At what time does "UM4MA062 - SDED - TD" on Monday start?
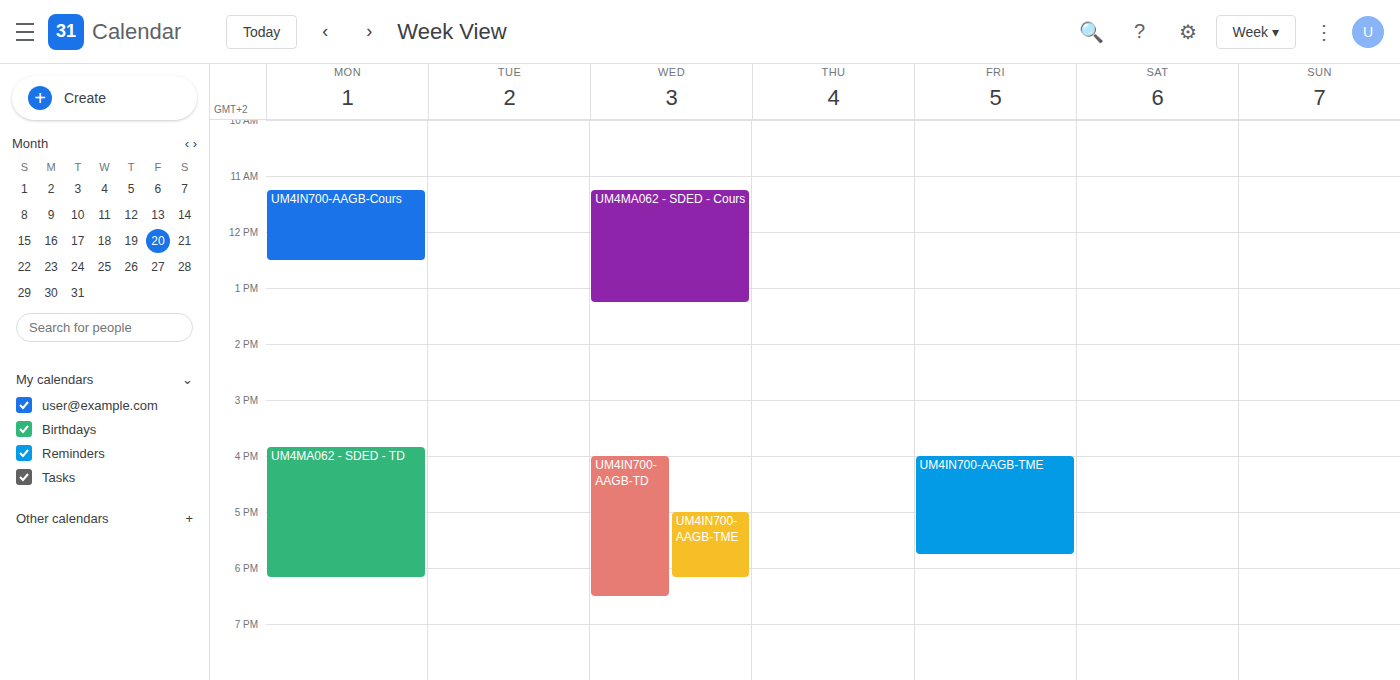
15:50